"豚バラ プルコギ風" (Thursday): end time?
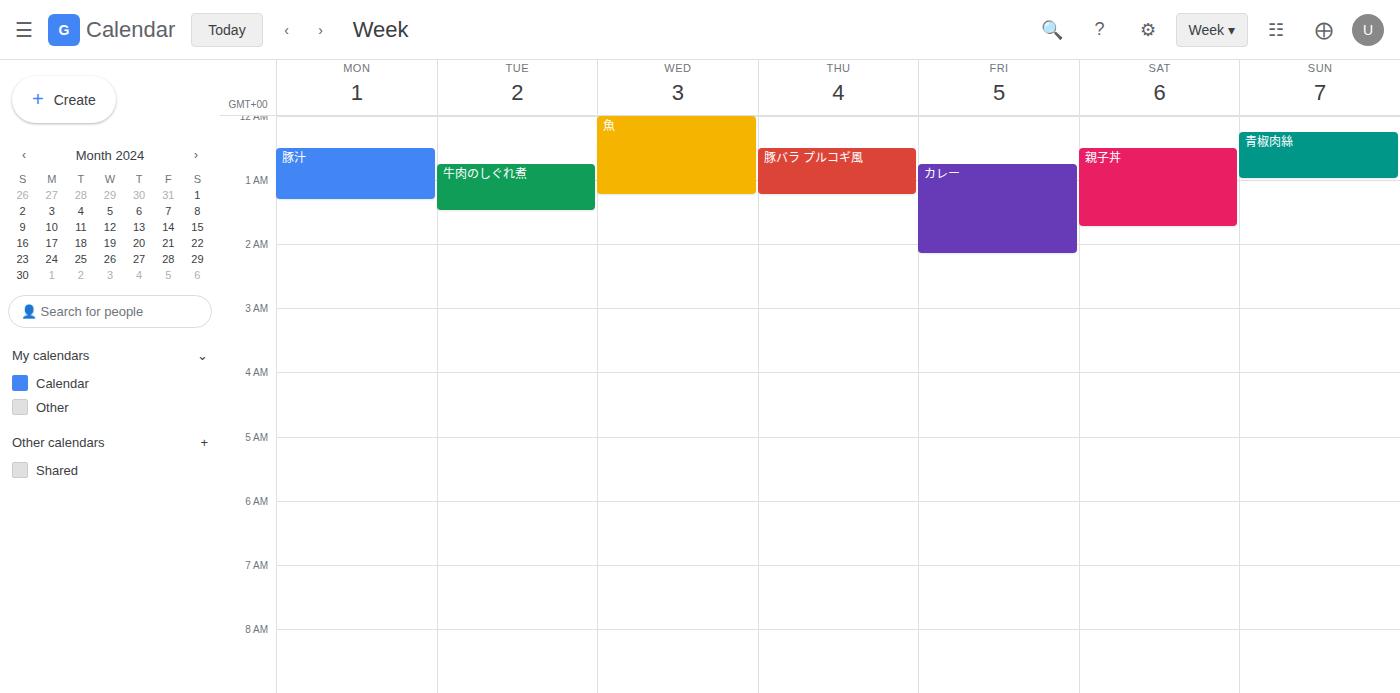
1:15 AM